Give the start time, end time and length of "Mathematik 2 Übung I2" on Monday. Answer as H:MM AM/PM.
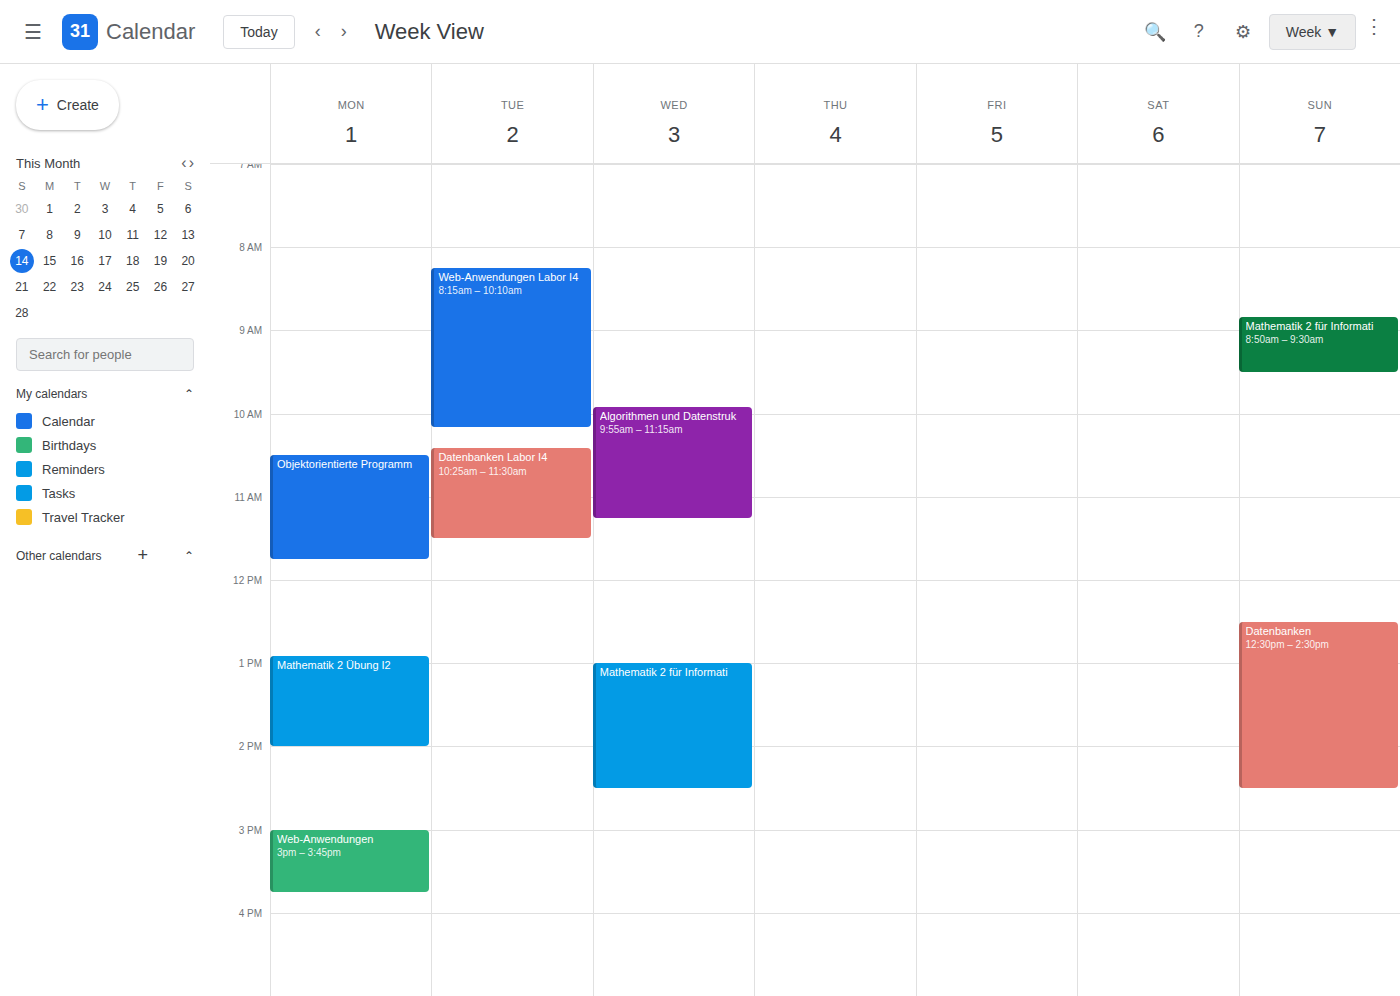
12:55 PM to 2:00 PM, 1 hour 5 minutes